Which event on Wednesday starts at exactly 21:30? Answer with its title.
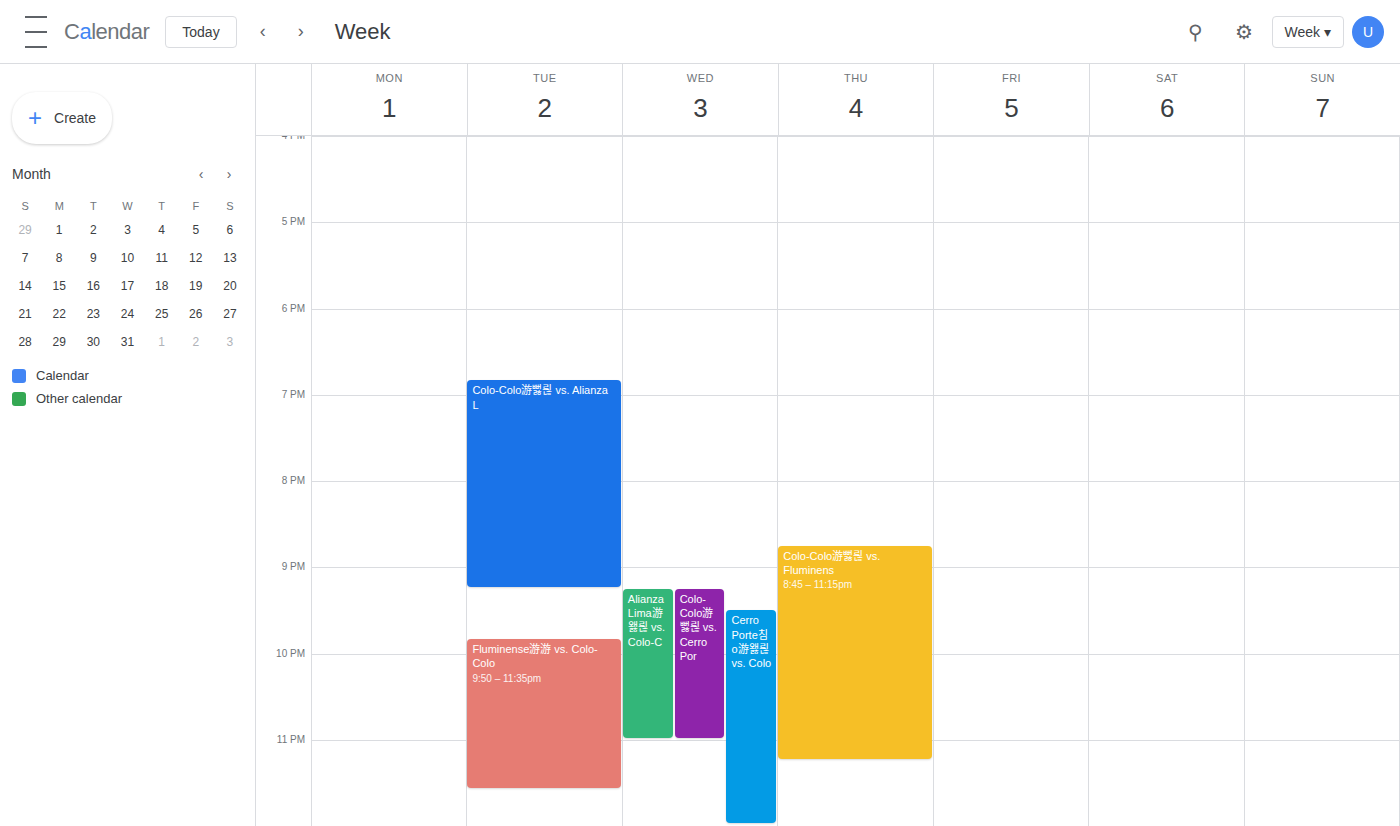
"Cerro Porte침o游왫릖 vs. Colo"